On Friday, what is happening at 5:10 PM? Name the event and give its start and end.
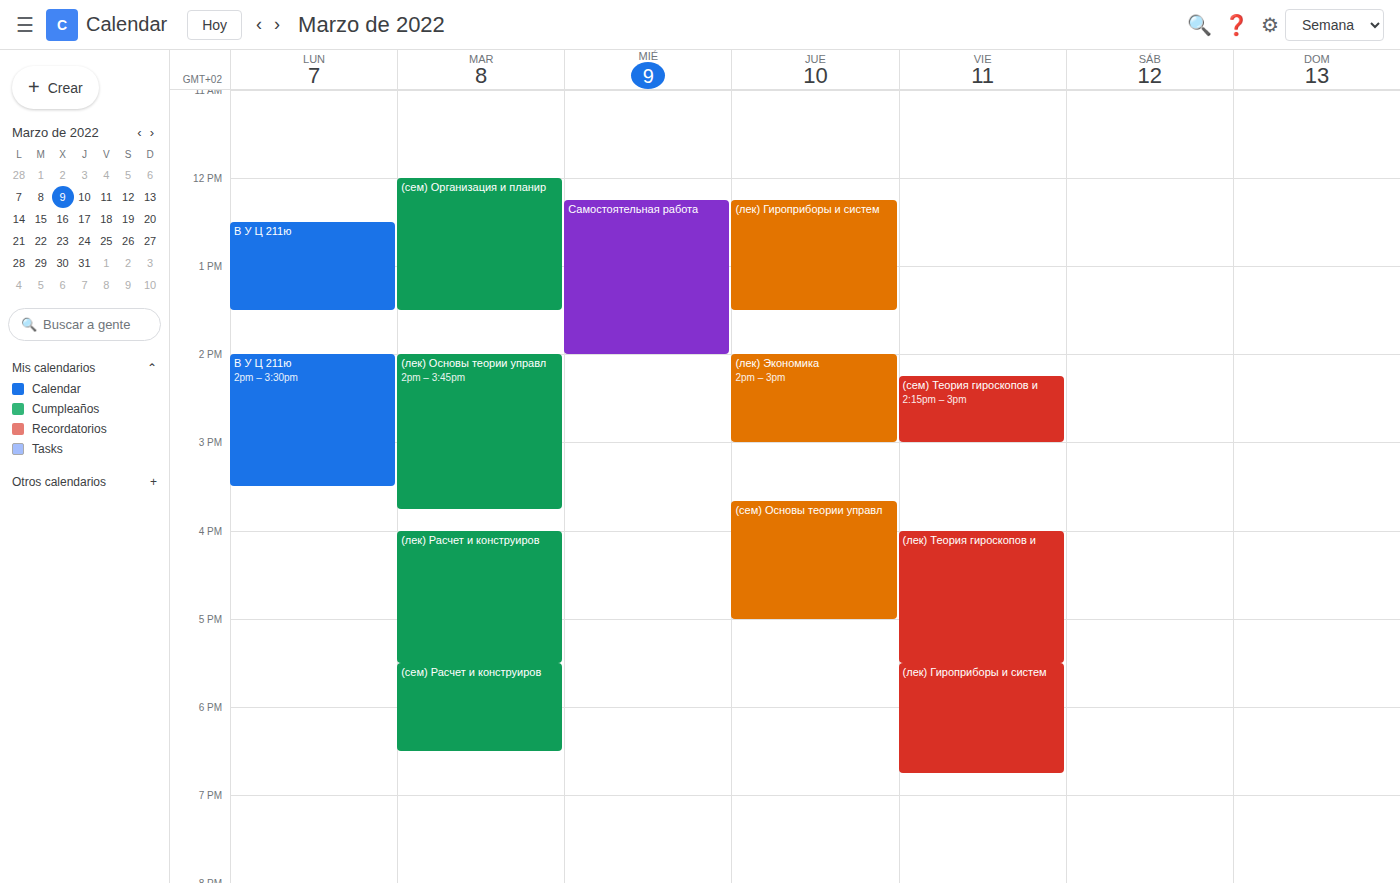
"(лек) Теория гироскопов и", 4:00 PM to 5:30 PM